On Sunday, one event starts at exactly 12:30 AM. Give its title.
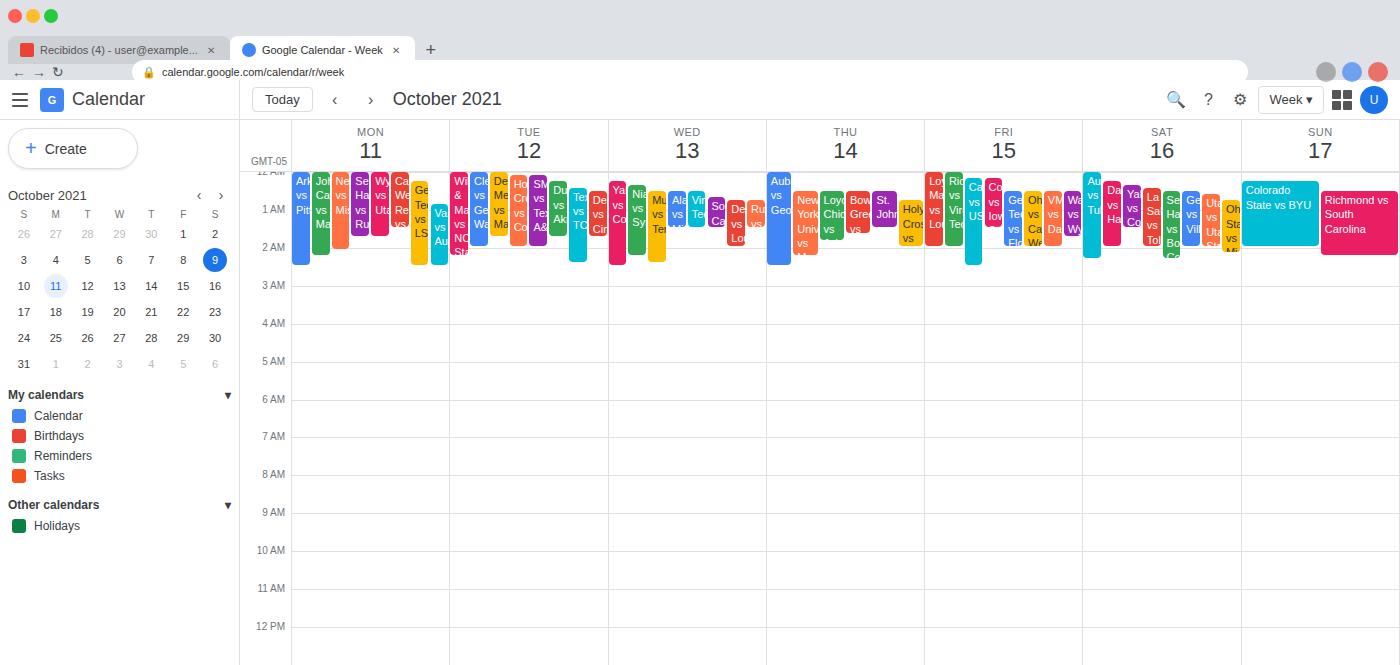
"Richmond vs South Carolina"